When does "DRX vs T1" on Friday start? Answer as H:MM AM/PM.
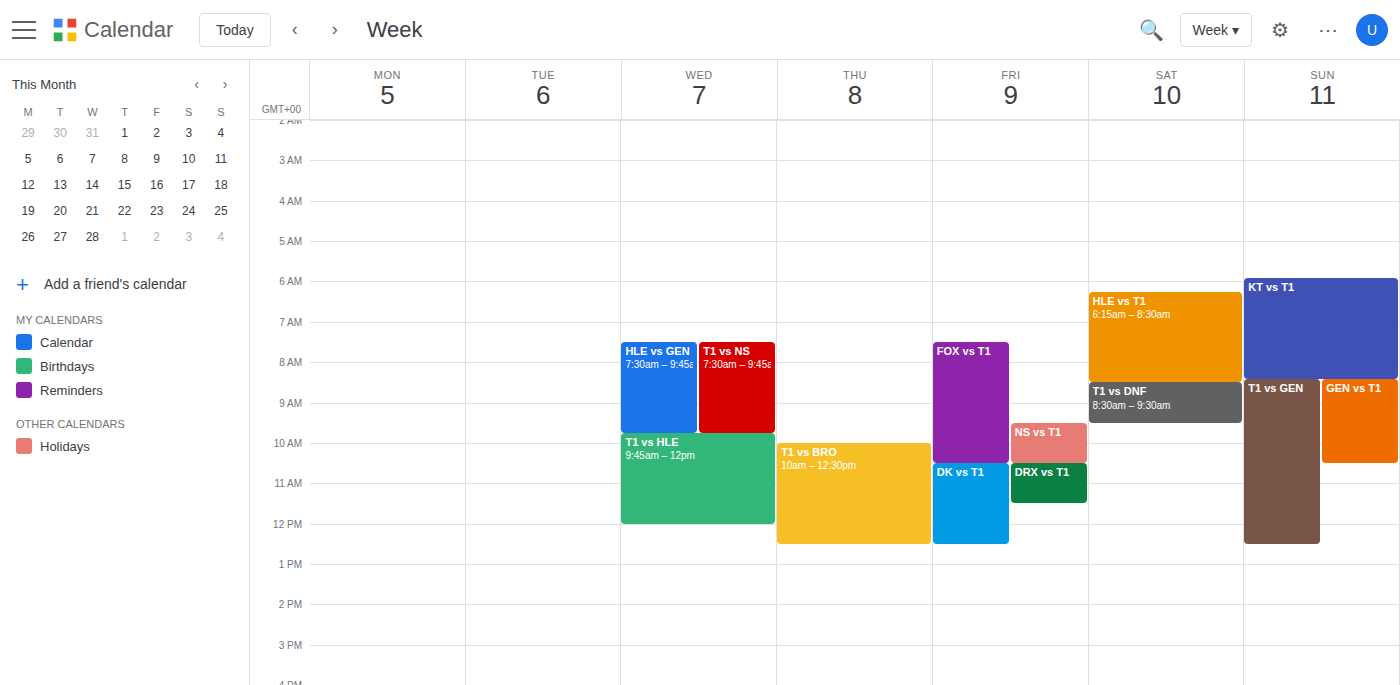
10:30 AM